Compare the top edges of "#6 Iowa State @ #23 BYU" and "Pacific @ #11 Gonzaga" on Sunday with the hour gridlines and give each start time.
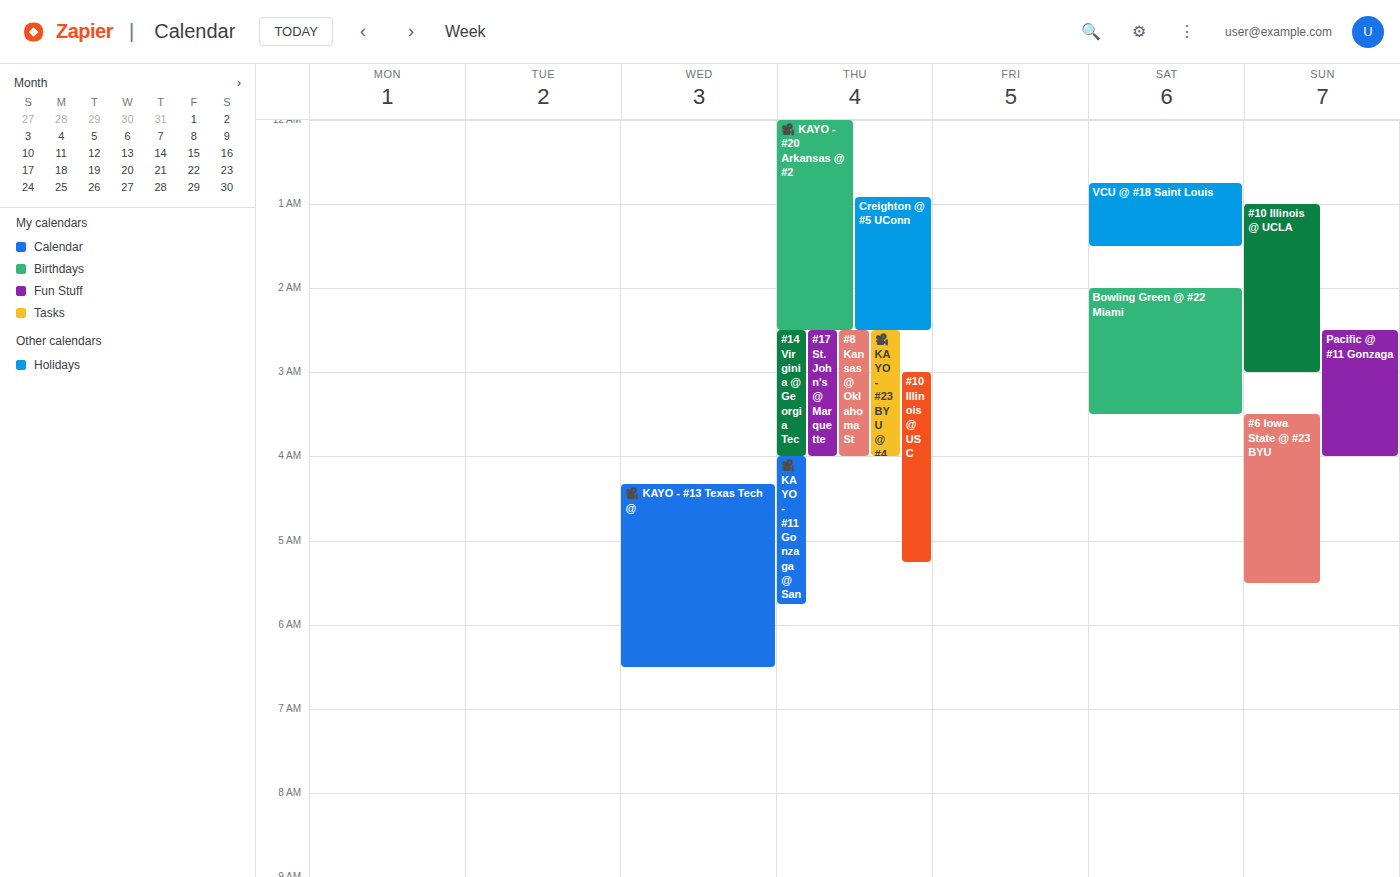
"#6 Iowa State @ #23 BYU": 3:30 AM, halfway between the 3 AM and 4 AM lines. "Pacific @ #11 Gonzaga": 2:30 AM, halfway between the 2 AM and 3 AM lines.